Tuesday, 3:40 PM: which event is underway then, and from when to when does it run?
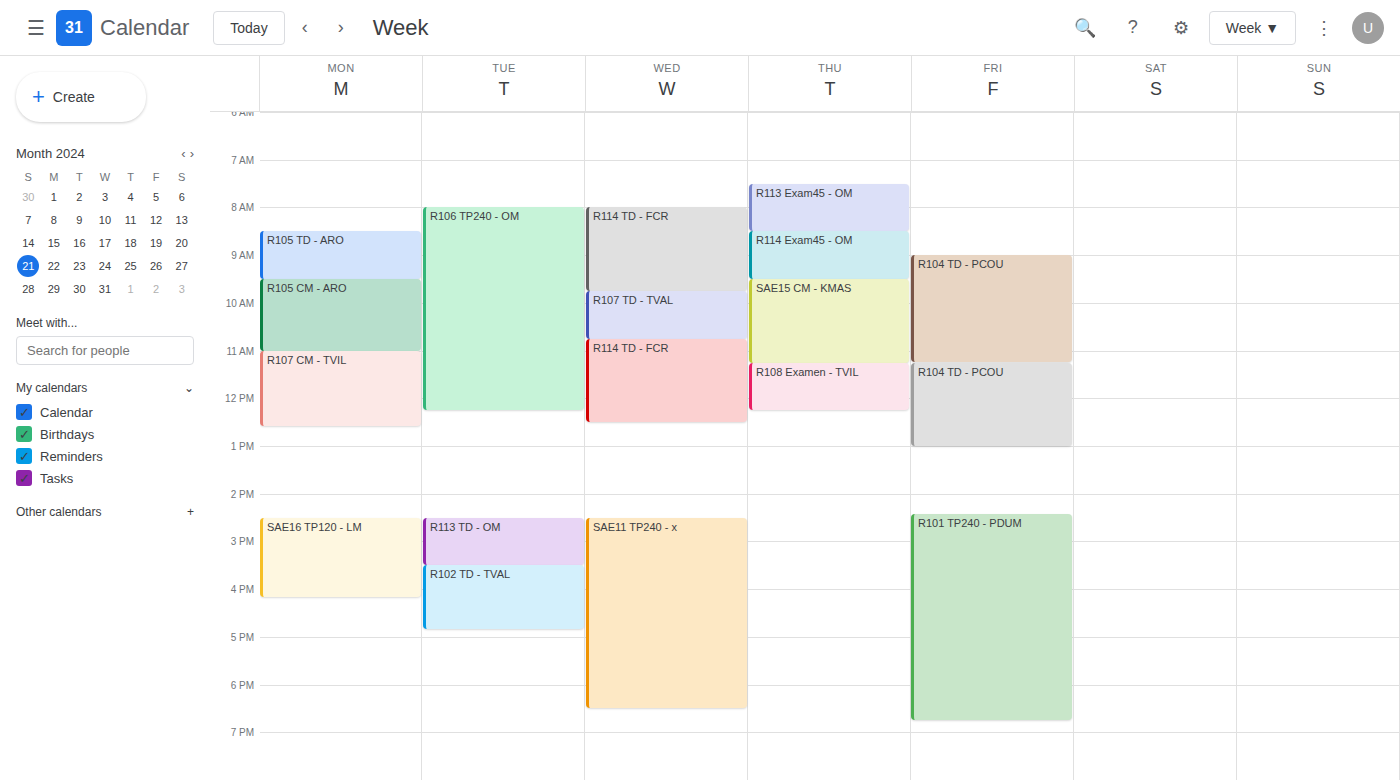
"R102 TD - TVAL", 3:30 PM to 4:50 PM